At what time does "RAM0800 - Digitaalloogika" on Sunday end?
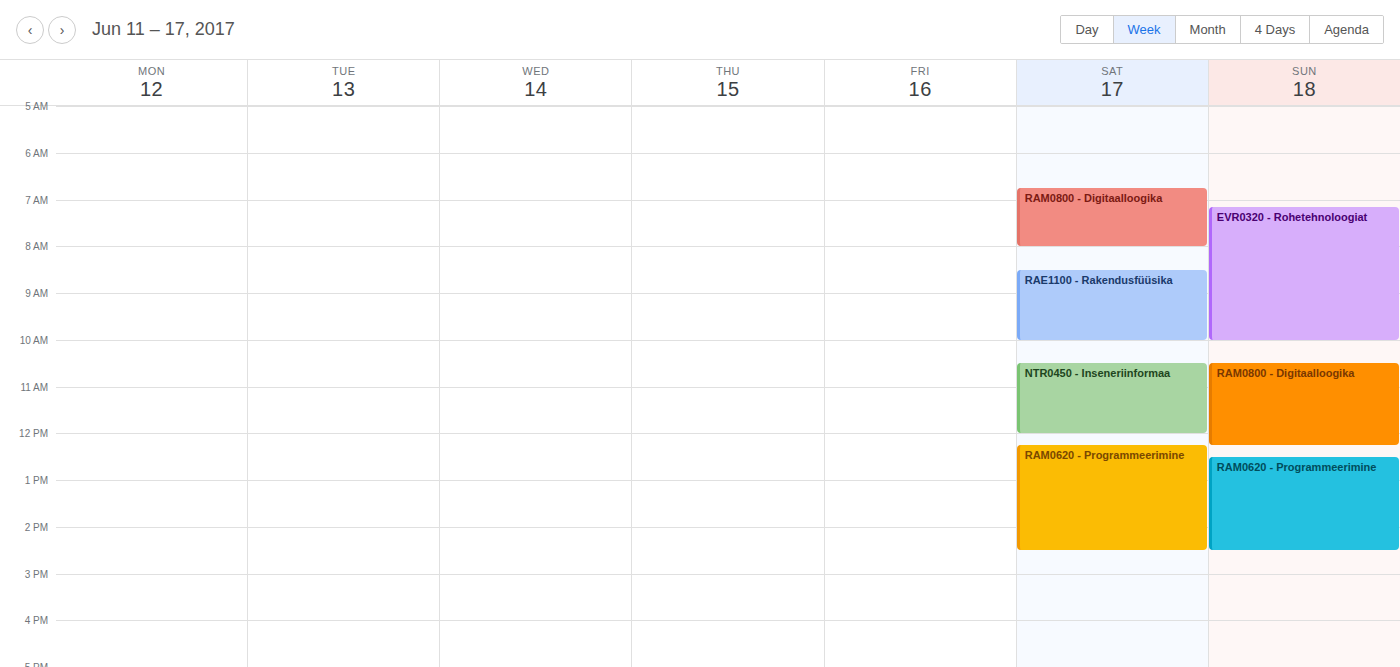
12:15 PM